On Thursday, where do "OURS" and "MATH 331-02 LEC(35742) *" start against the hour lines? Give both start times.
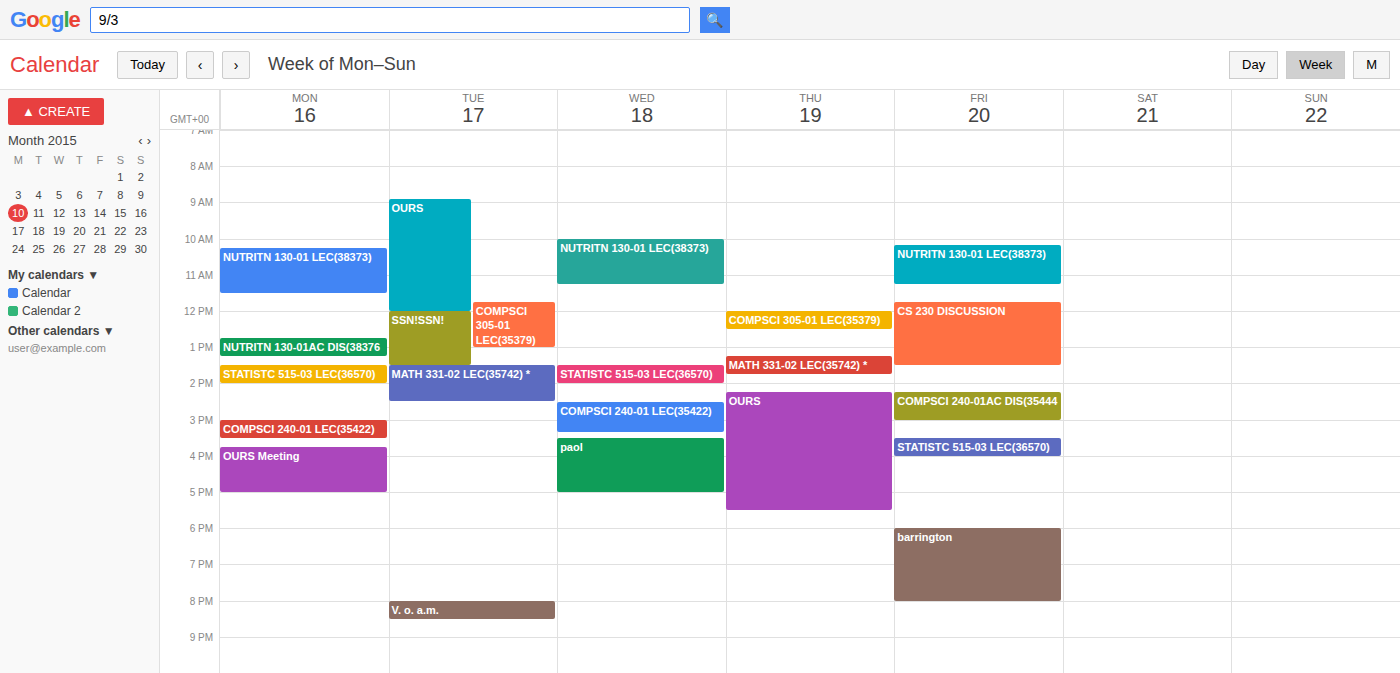
"OURS": 2:15 PM, neither: a quarter of the way from the 2 PM line to the 3 PM line. "MATH 331-02 LEC(35742) *": 1:15 PM, neither: a quarter of the way from the 1 PM line to the 2 PM line.